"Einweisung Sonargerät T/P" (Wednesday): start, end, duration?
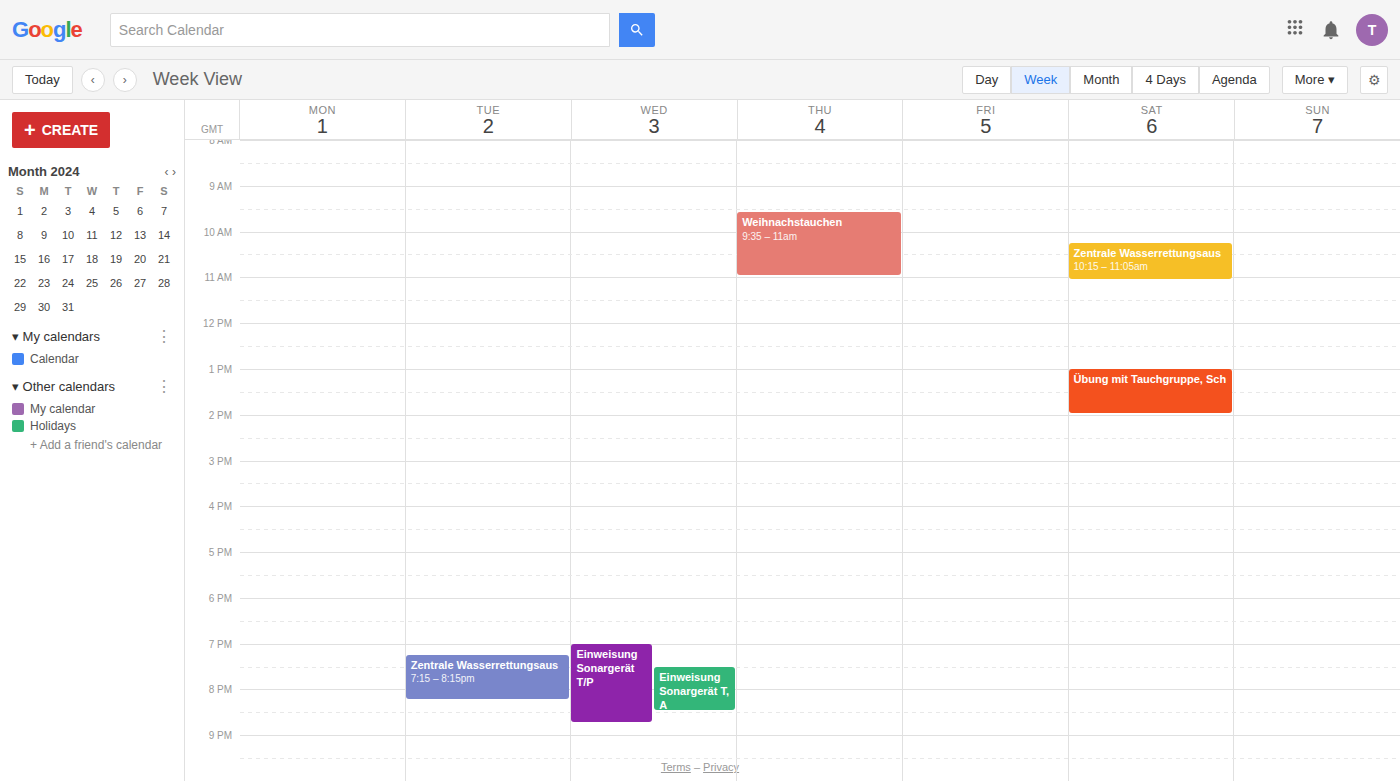
19:00 to 20:45, 1 hour 45 minutes